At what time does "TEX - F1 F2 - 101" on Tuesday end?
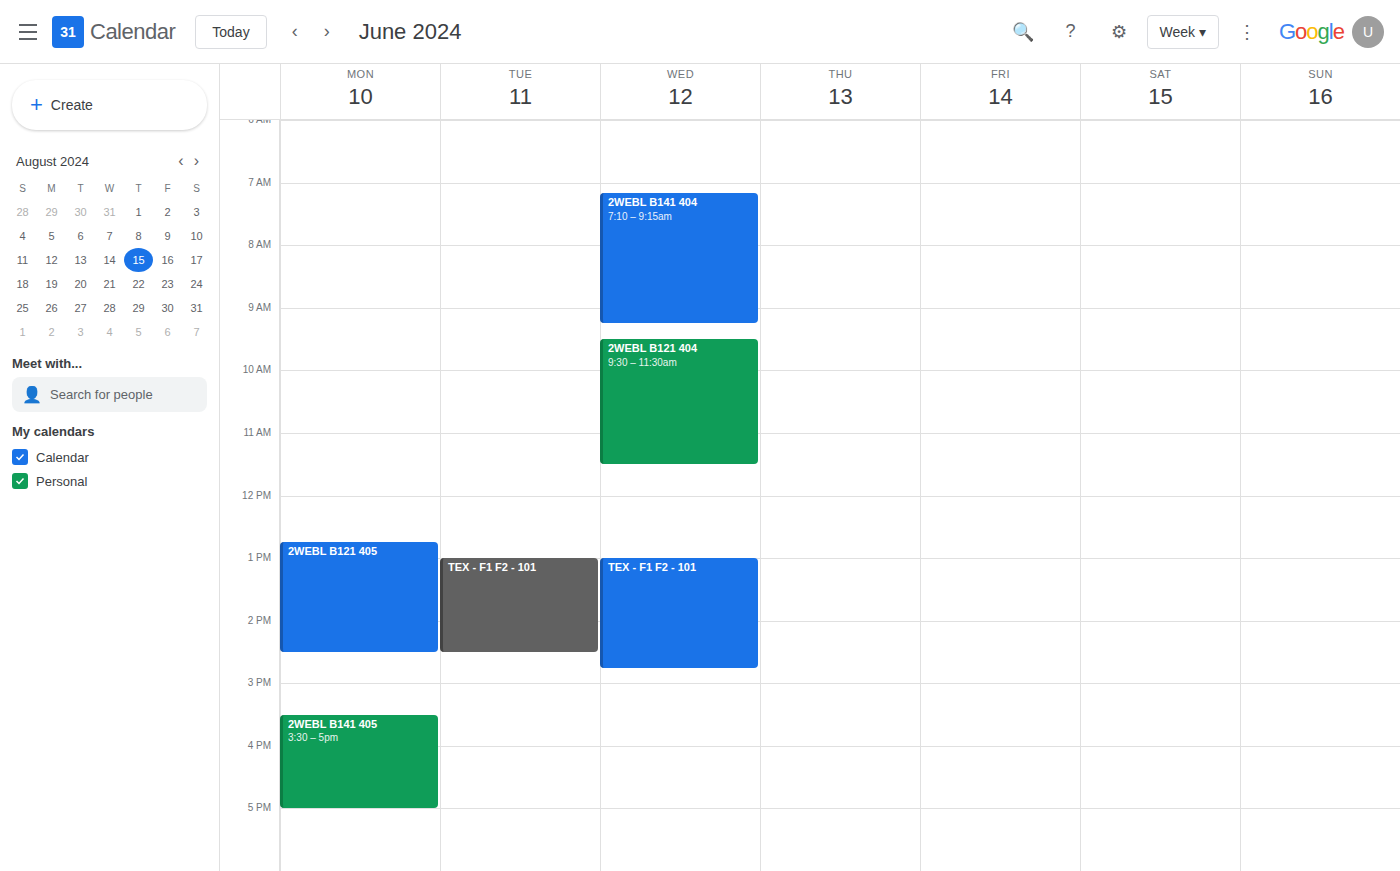
2:30 PM